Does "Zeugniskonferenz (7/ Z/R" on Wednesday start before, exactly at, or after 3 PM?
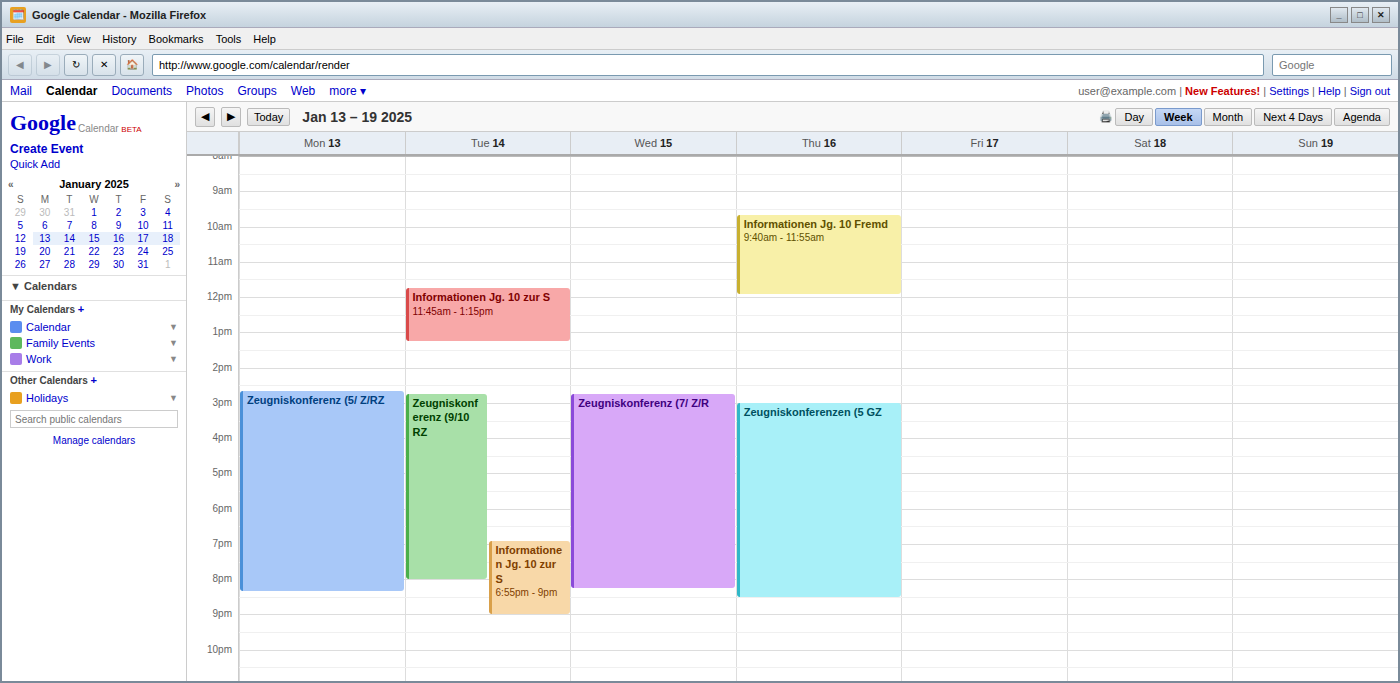
2:45 PM -- before 3 PM, 15 minutes above the 3 PM line.